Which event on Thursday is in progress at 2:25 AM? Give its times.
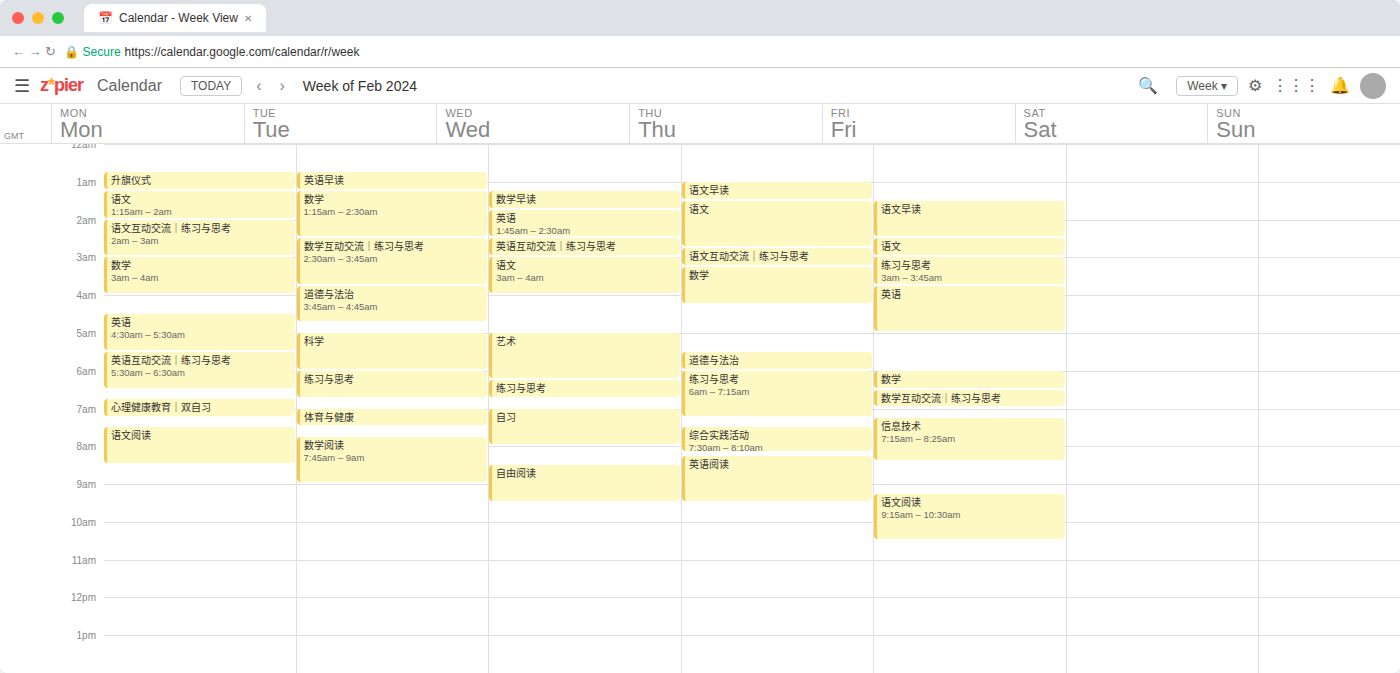
"语文", 1:30 AM to 2:45 AM